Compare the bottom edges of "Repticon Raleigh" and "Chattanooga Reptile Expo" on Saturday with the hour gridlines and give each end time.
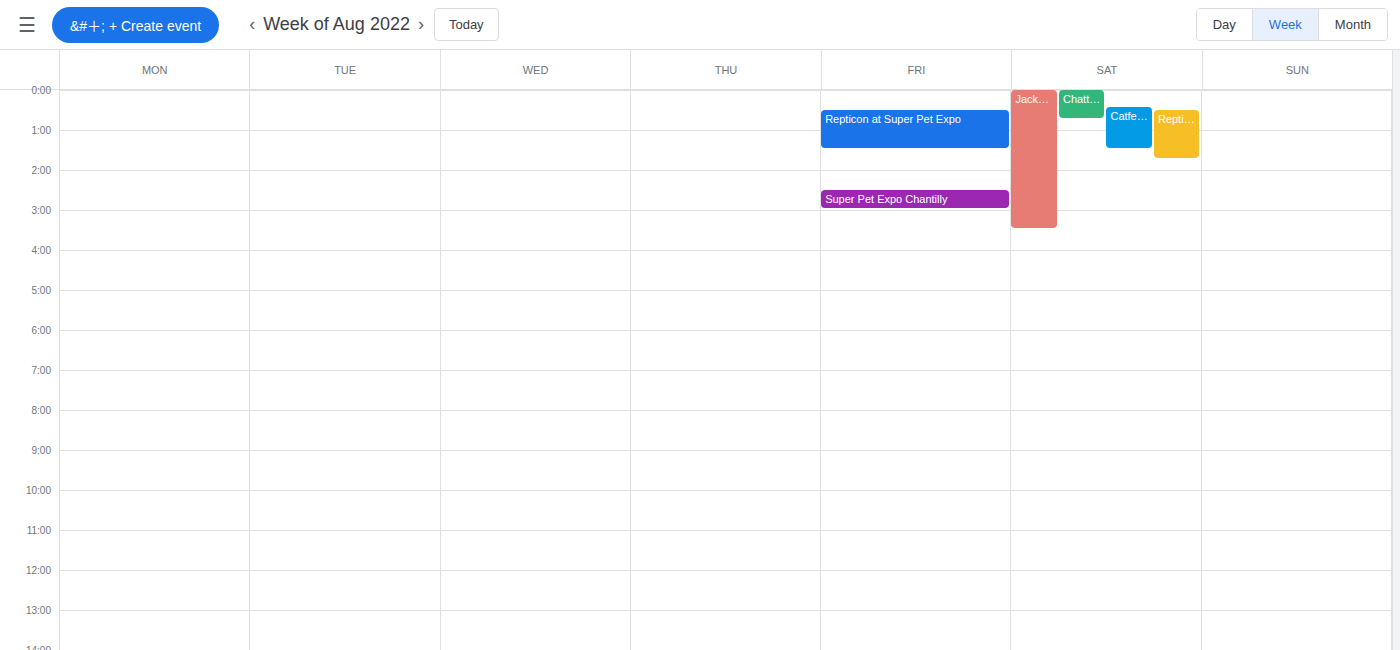
"Repticon Raleigh": 01:45, neither: three quarters of the way from the 01:00 line to the 02:00 line. "Chattanooga Reptile Expo": 00:45, neither: three quarters of the way from the 00:00 line to the 01:00 line.